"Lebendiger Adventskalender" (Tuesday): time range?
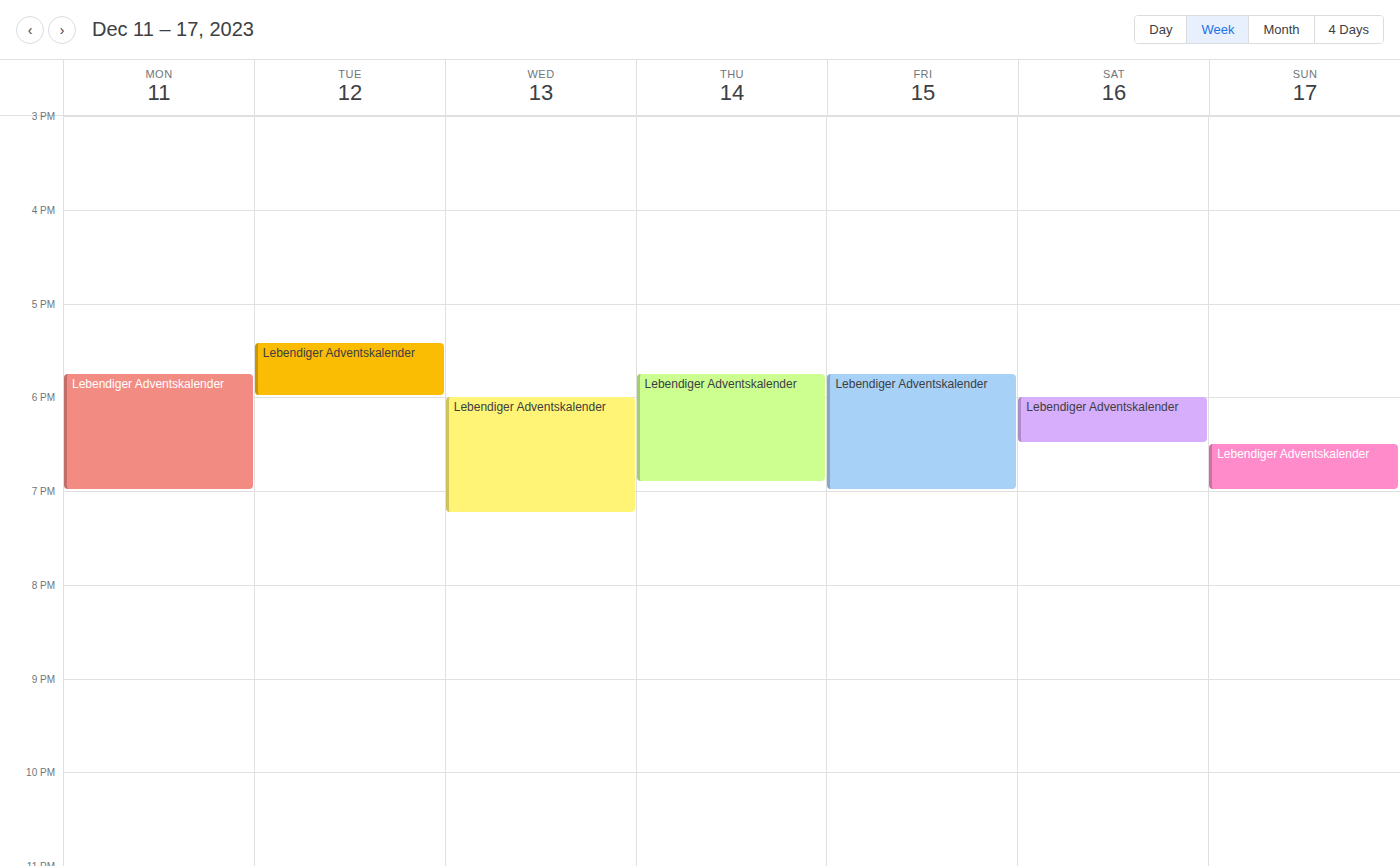
5:25 PM to 6:00 PM